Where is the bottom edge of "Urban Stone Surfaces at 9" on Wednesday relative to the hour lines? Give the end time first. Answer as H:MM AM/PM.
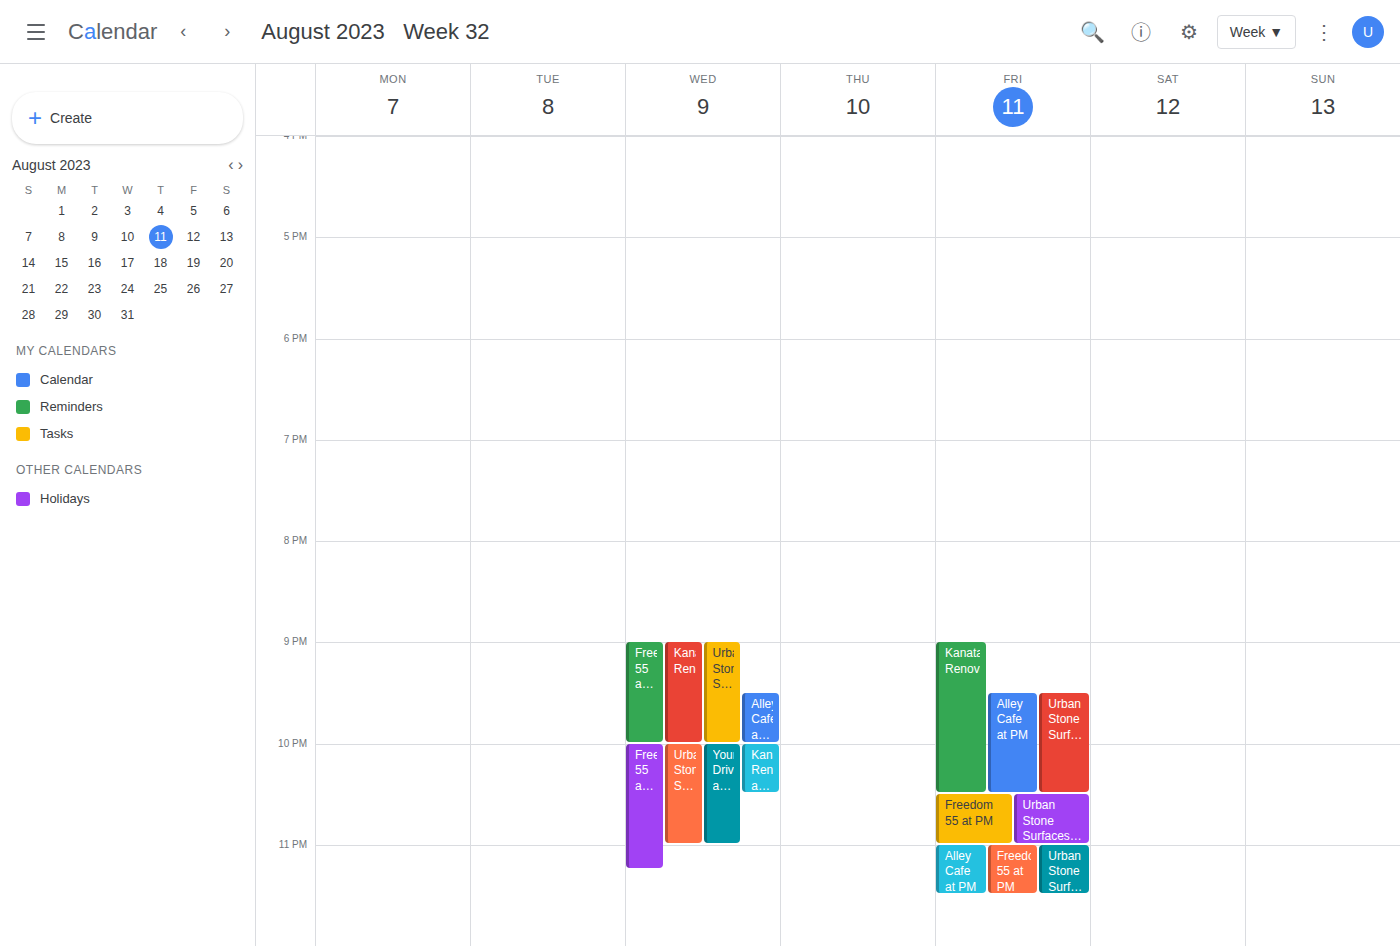
10:00 PM -- exactly on the 10 PM line.